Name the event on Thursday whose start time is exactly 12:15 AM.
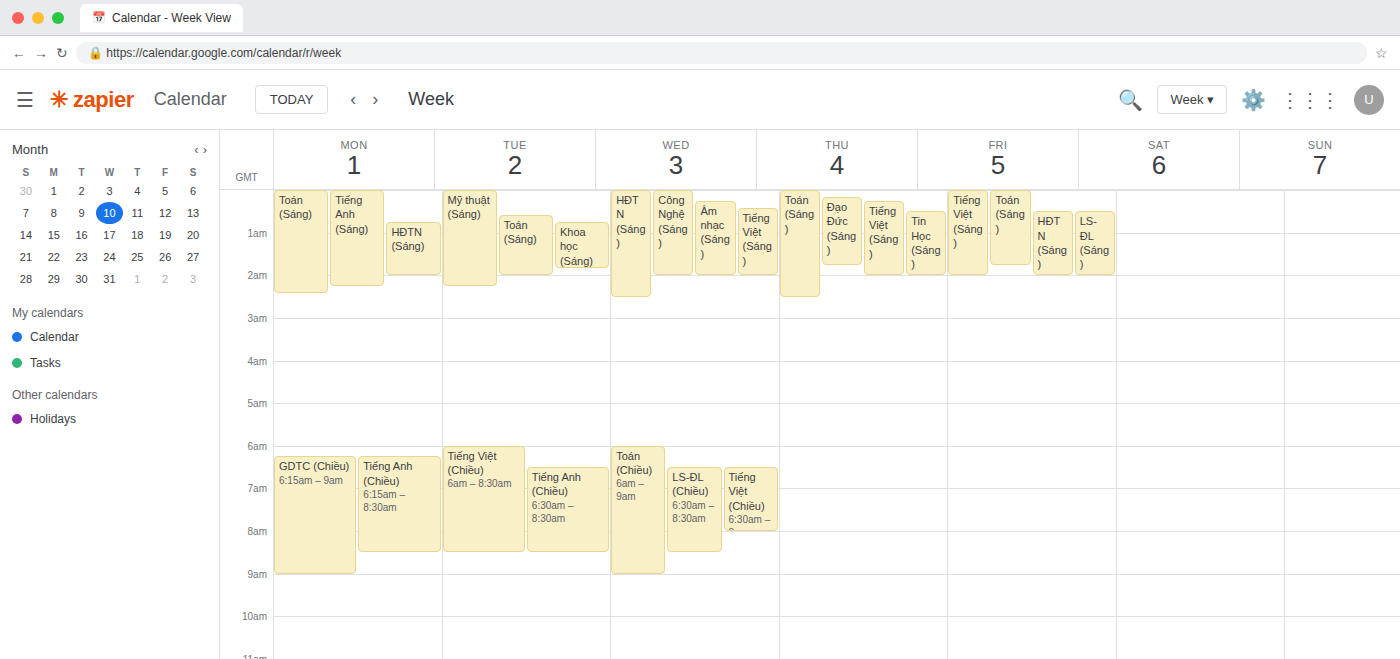
"Tiếng Việt (Sáng)"